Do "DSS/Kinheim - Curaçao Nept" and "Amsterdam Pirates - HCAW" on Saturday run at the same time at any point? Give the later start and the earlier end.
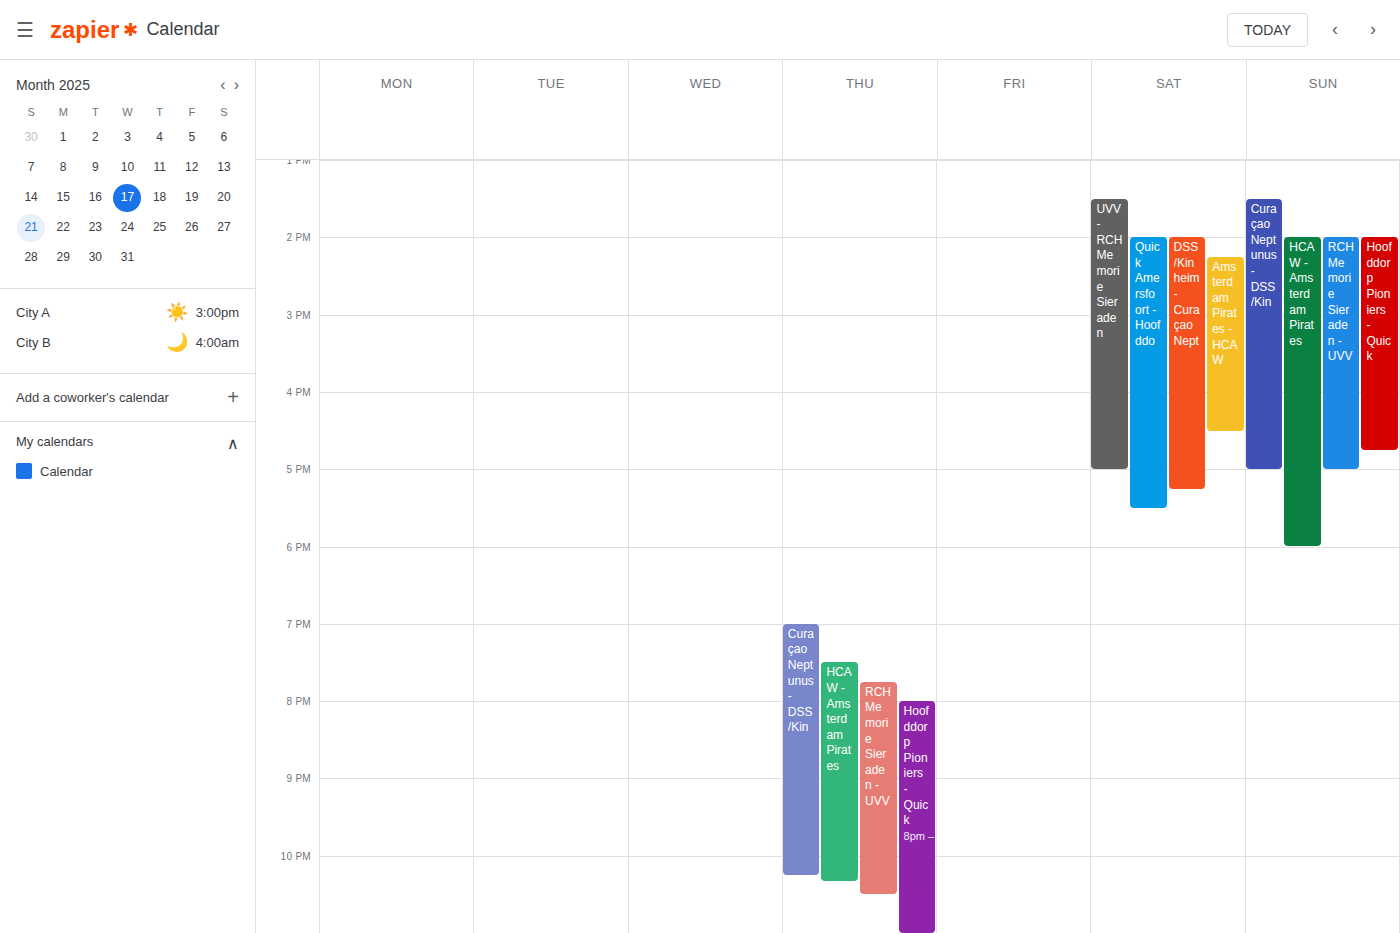
"Amsterdam Pirates - HCAW" runs 14:15 to 16:30, inside "DSS/Kinheim - Curaçao Nept" -- they overlap.